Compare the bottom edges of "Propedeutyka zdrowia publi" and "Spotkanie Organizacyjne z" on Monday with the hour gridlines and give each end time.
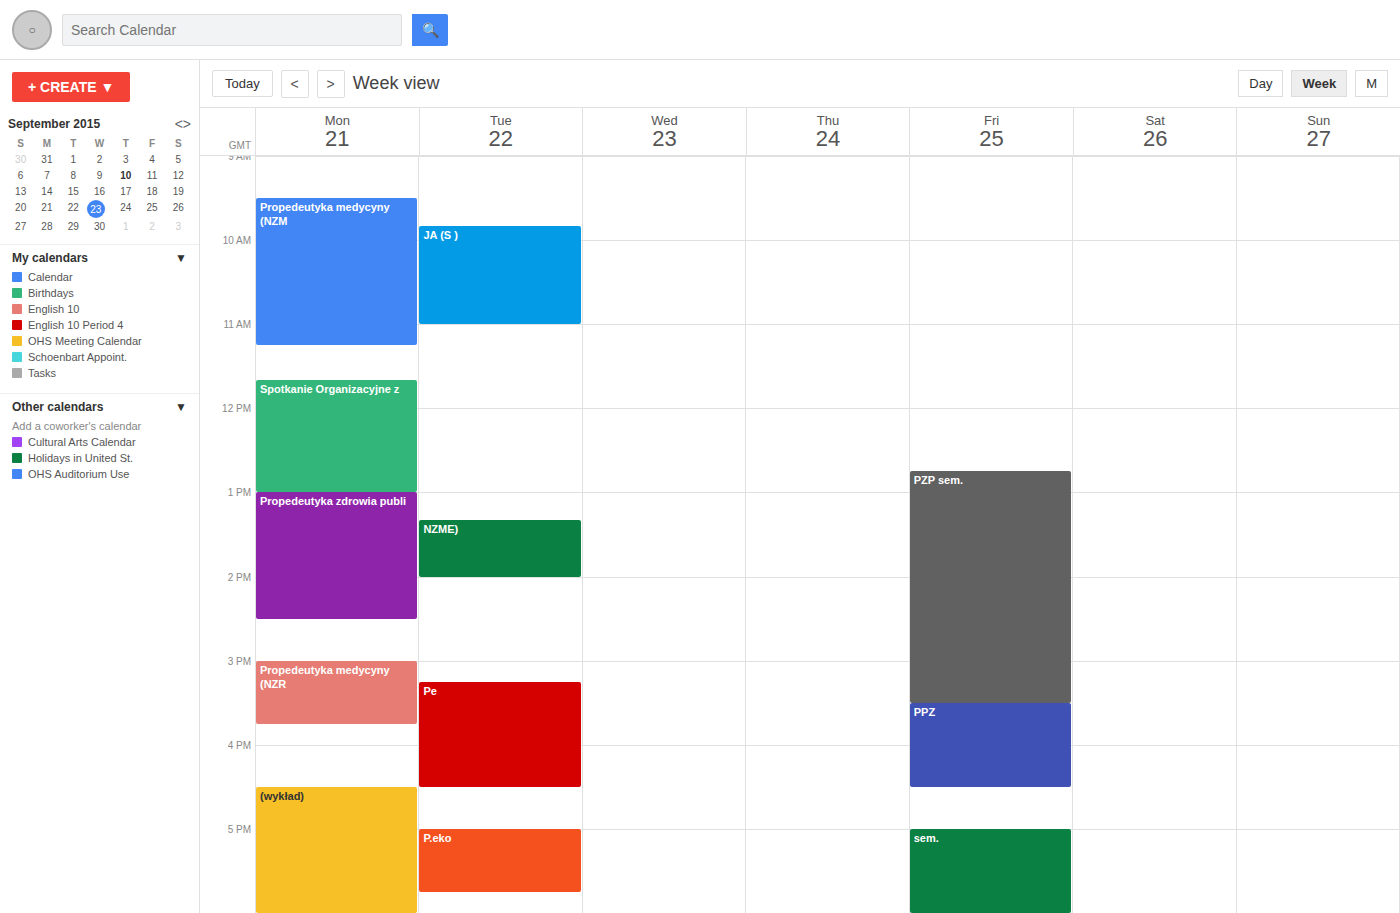
"Propedeutyka zdrowia publi": 2:30 PM, halfway between the 2 PM and 3 PM lines. "Spotkanie Organizacyjne z": 1:00 PM, exactly on the 1 PM line.